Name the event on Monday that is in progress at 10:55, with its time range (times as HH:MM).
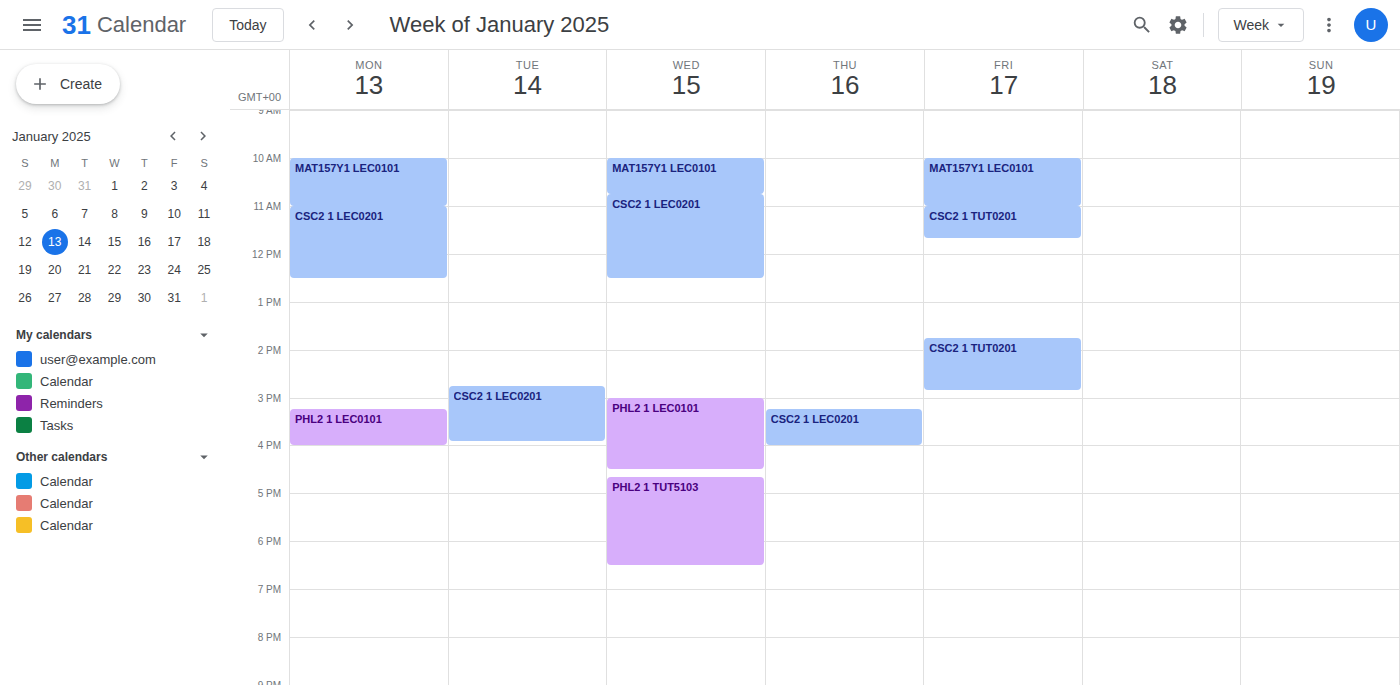
"MAT157Y1 LEC0101", 10:00 to 11:00